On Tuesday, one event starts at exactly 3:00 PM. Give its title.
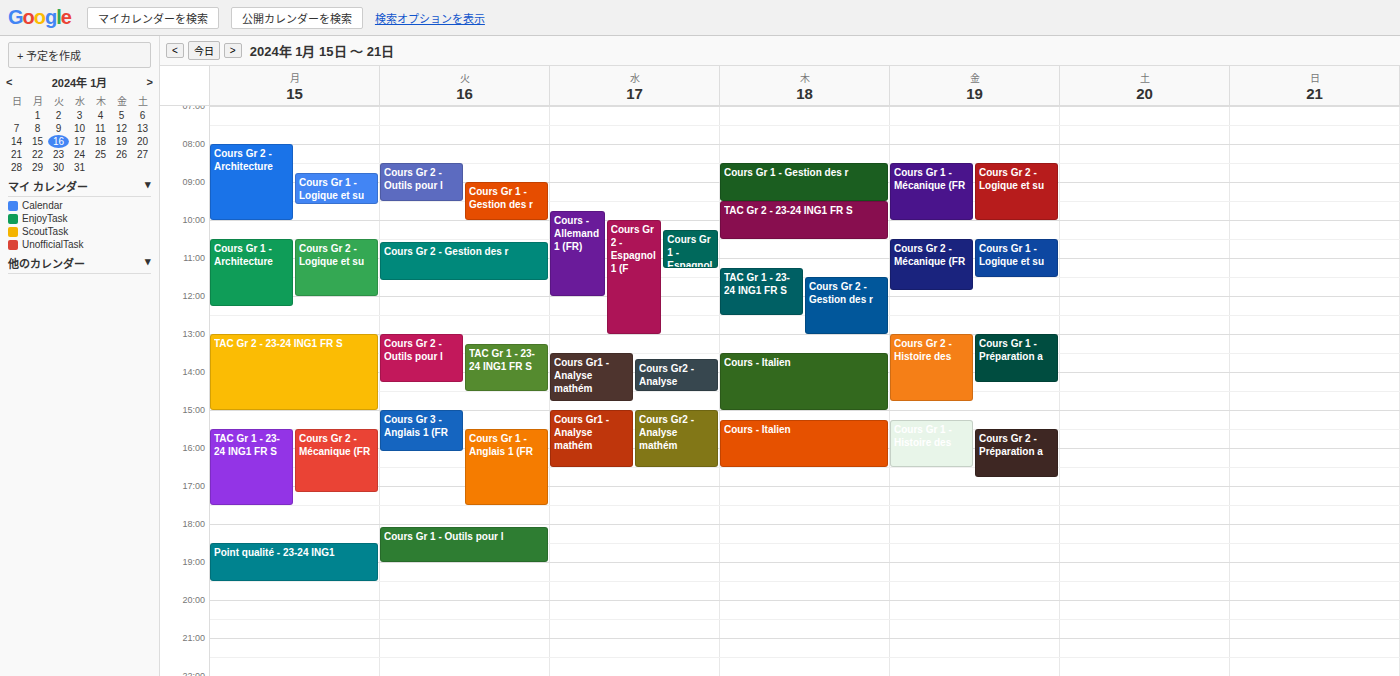
"Cours Gr 3 - Anglais 1 (FR"